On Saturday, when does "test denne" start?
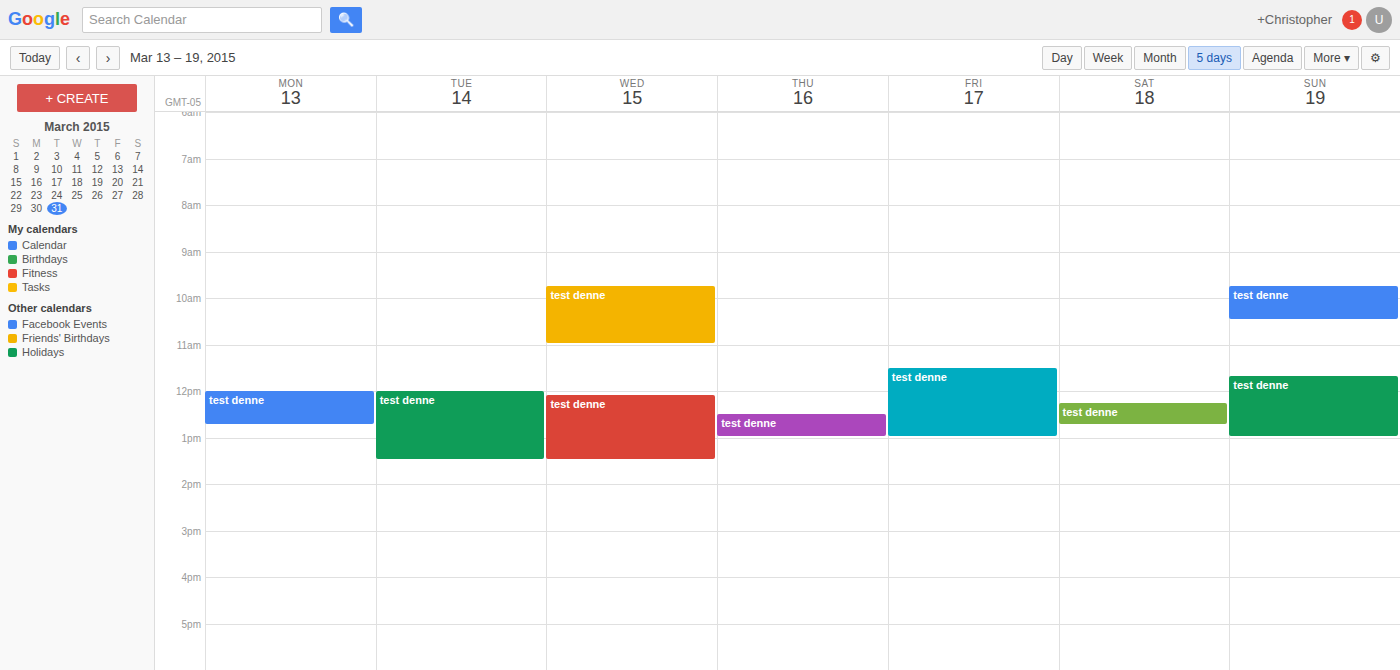
12:15 PM